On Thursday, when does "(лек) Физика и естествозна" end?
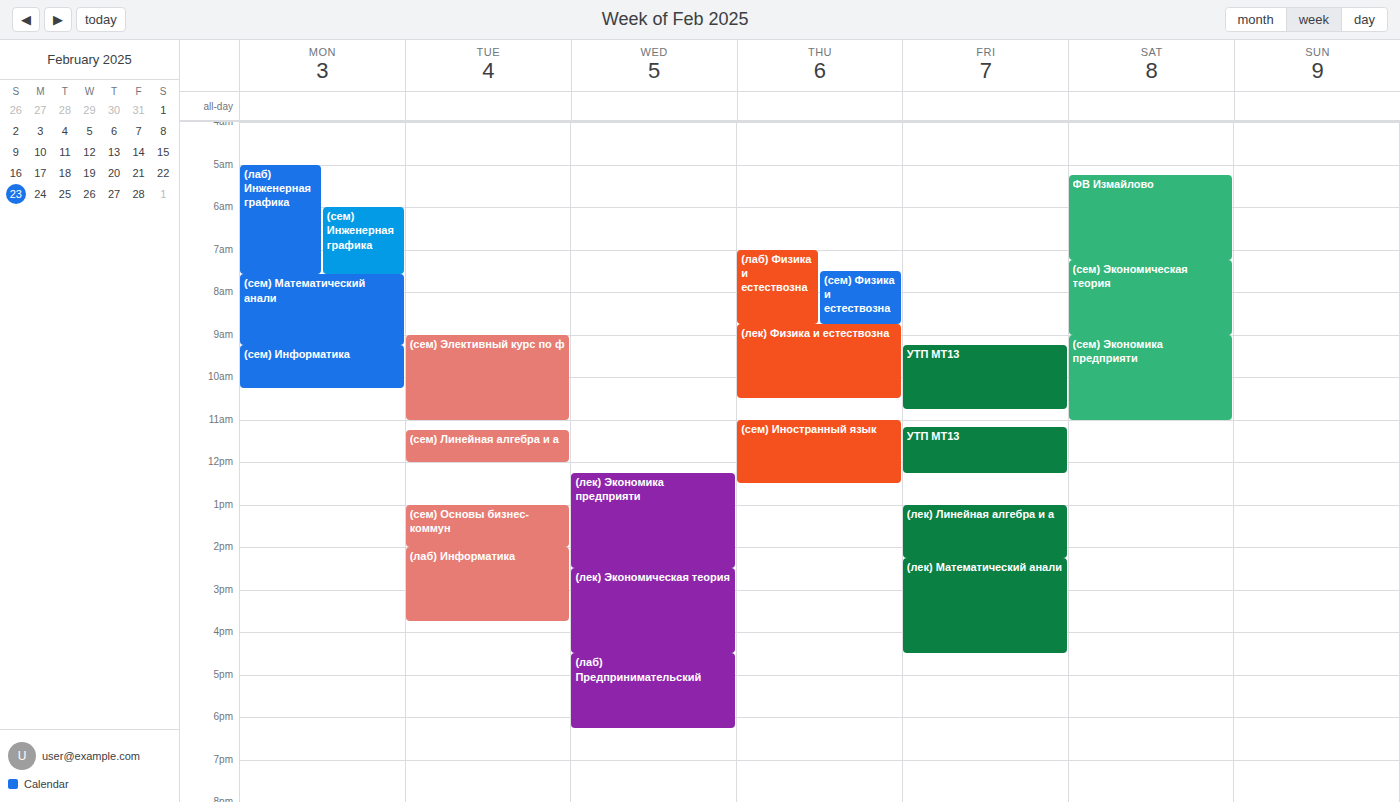
10:30 AM